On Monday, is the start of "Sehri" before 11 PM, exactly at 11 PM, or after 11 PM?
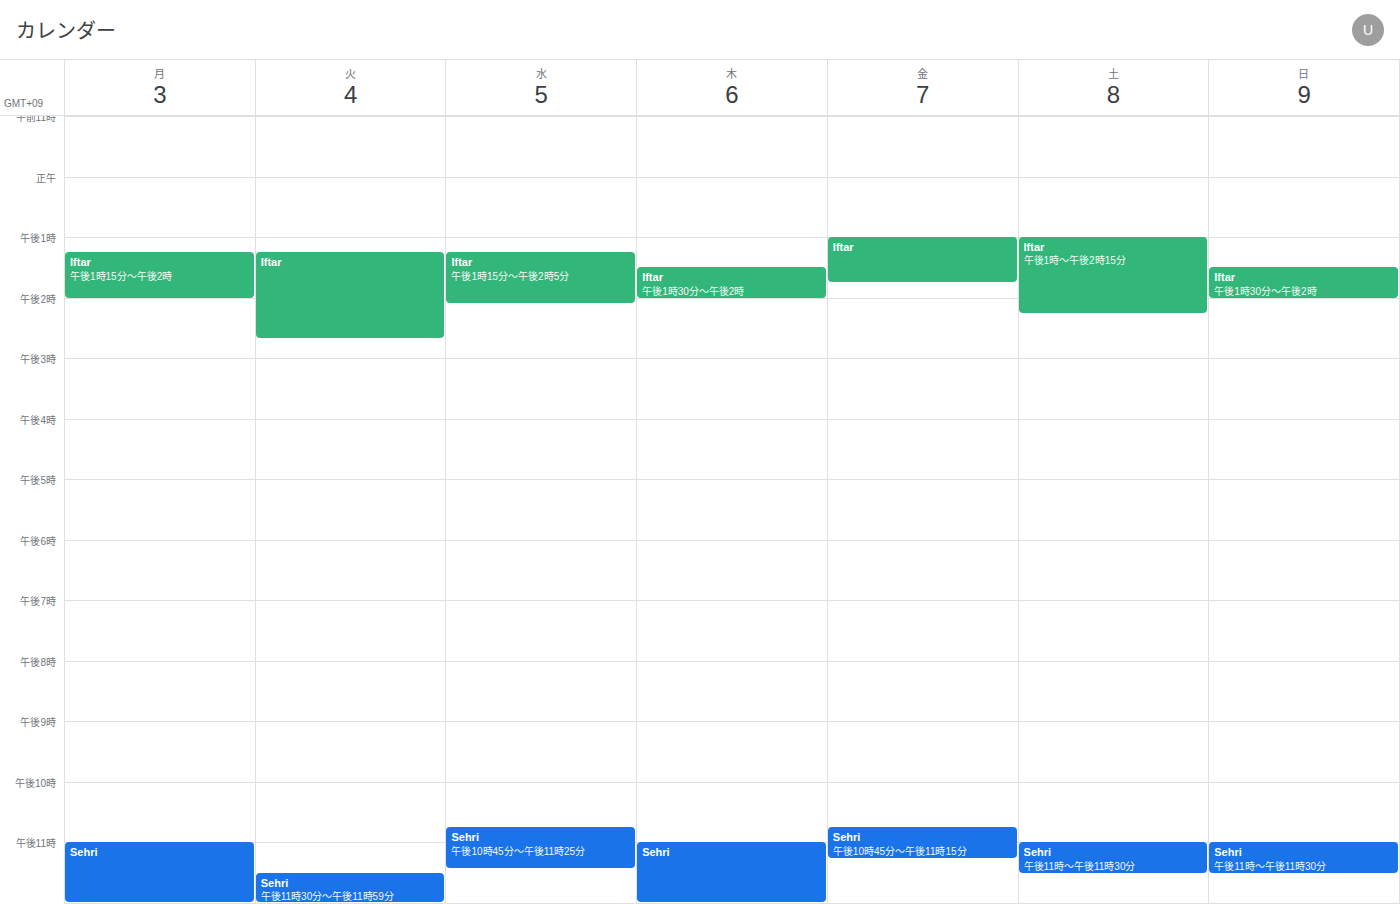
11:00 PM -- exactly at 11 PM, on the 11 PM line.